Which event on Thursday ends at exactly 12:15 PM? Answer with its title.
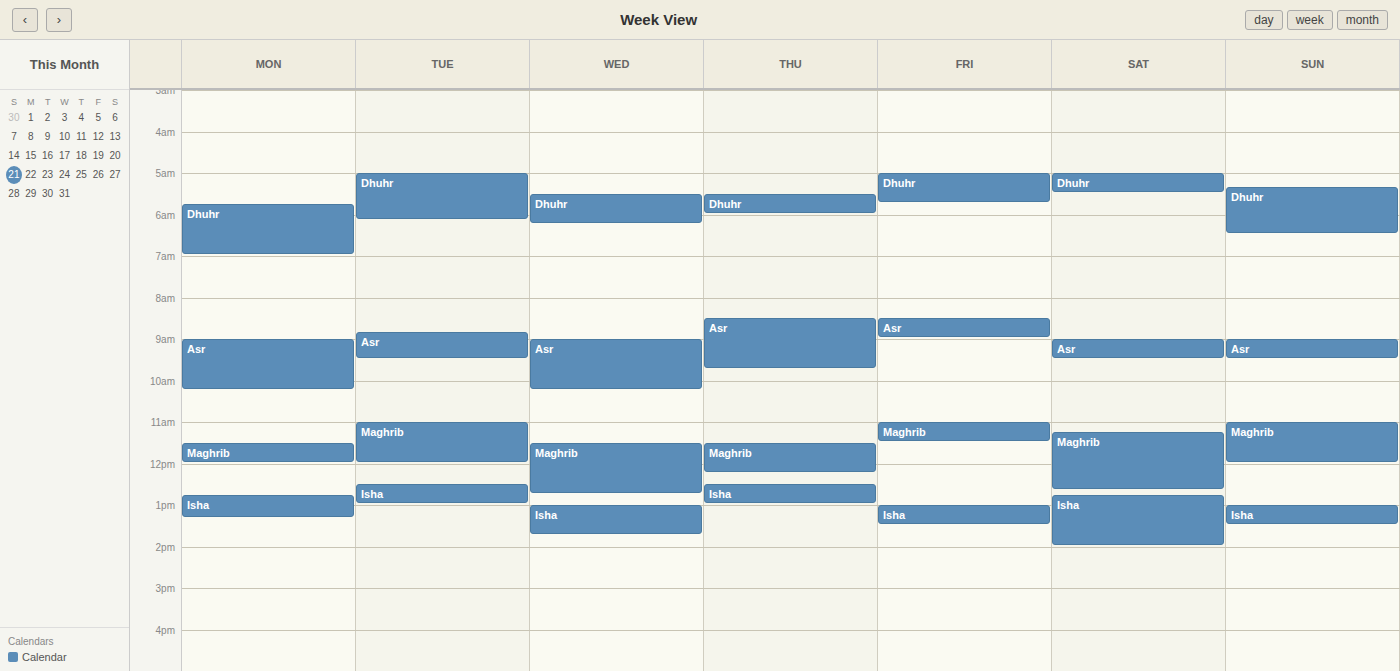
"Maghrib"